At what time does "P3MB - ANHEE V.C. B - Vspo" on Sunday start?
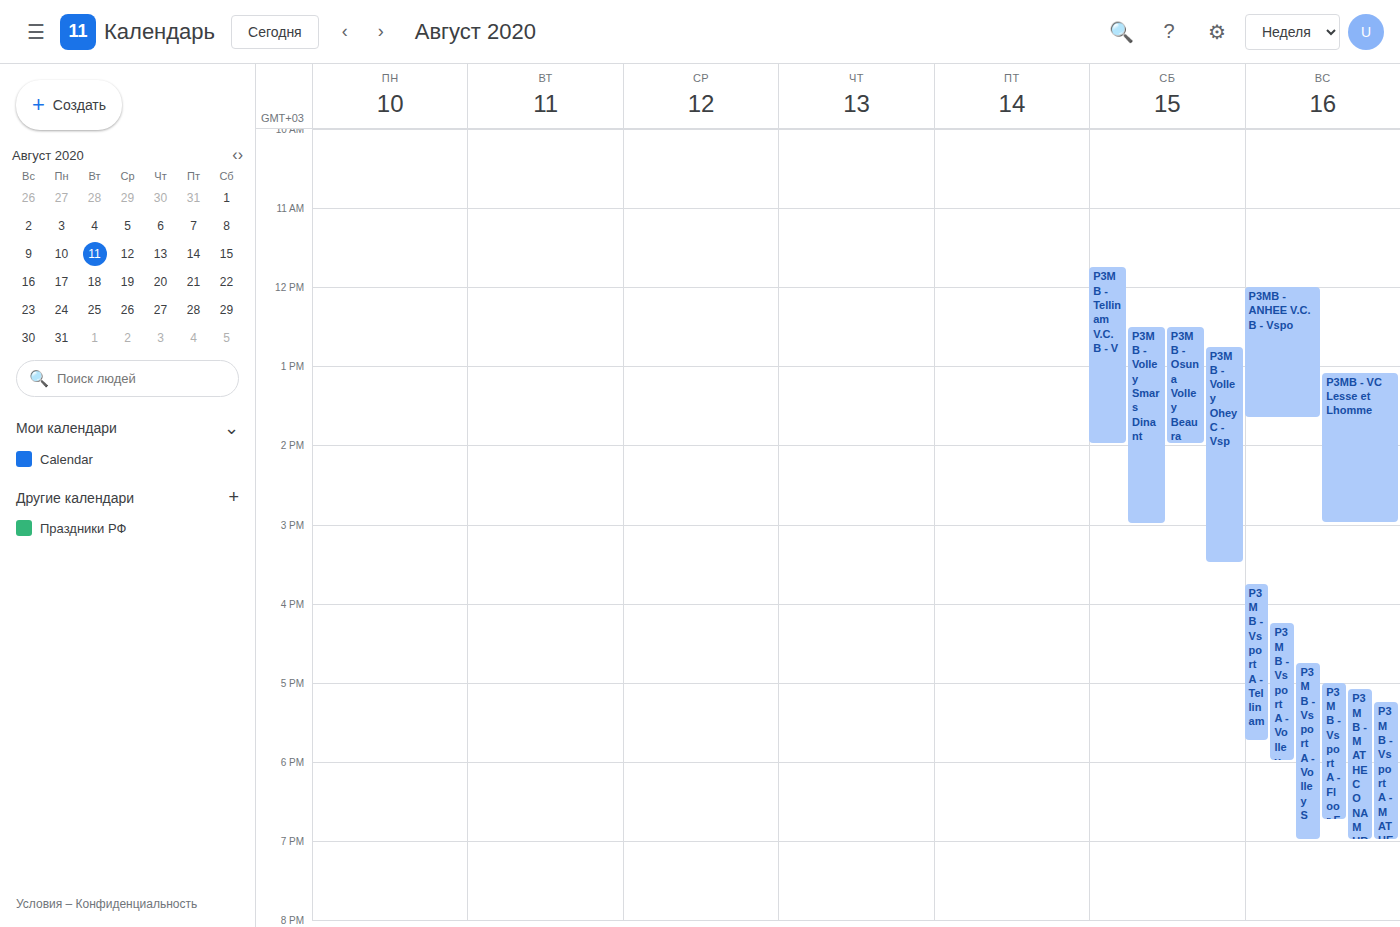
12:00 PM